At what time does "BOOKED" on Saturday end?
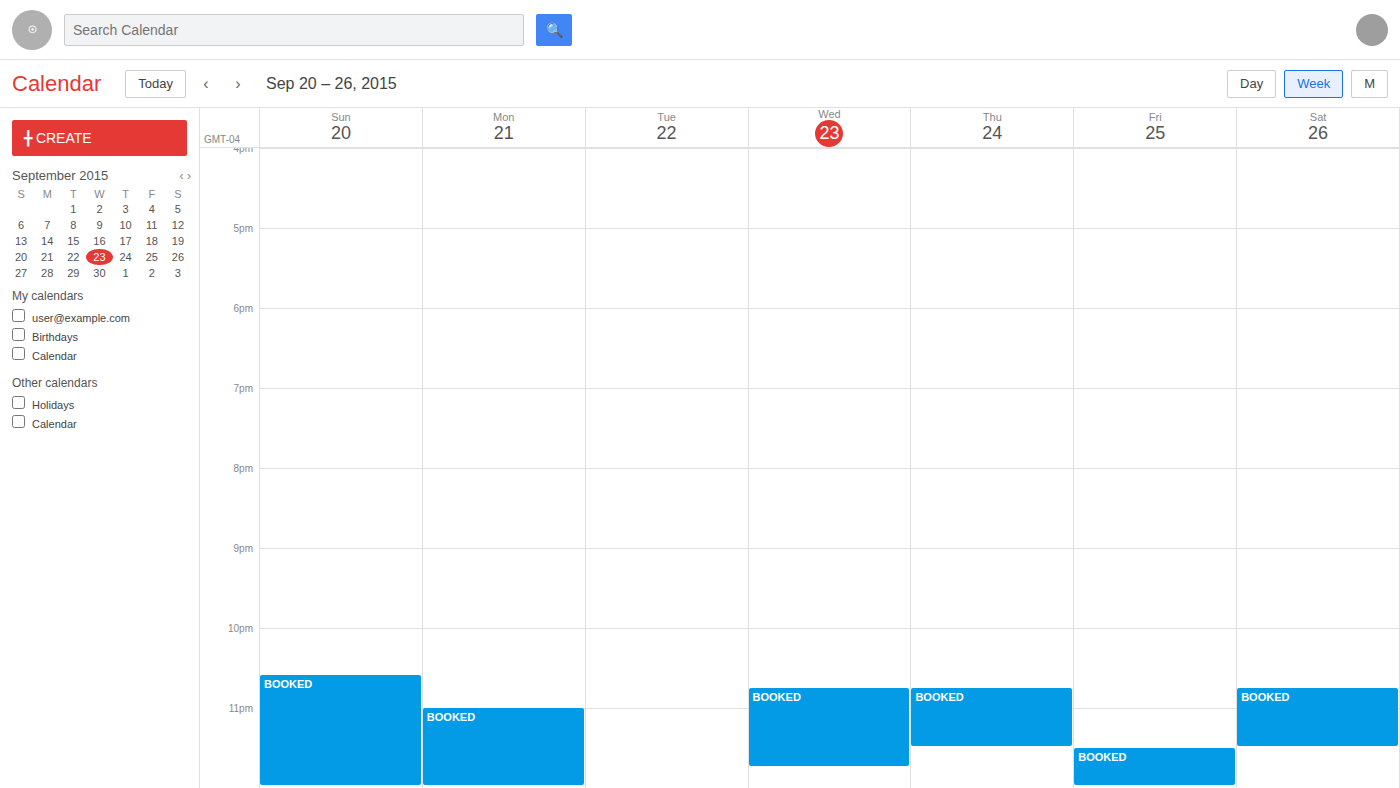
11:30 PM